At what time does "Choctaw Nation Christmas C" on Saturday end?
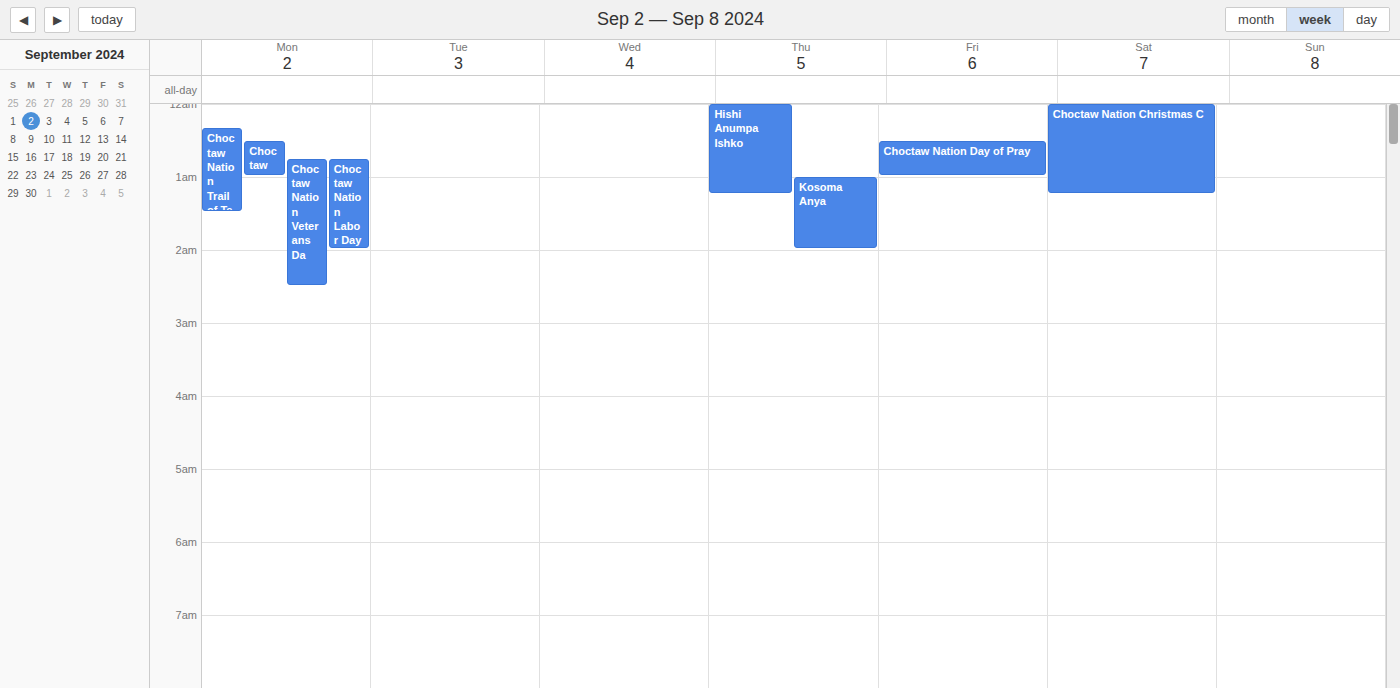
1:15 AM